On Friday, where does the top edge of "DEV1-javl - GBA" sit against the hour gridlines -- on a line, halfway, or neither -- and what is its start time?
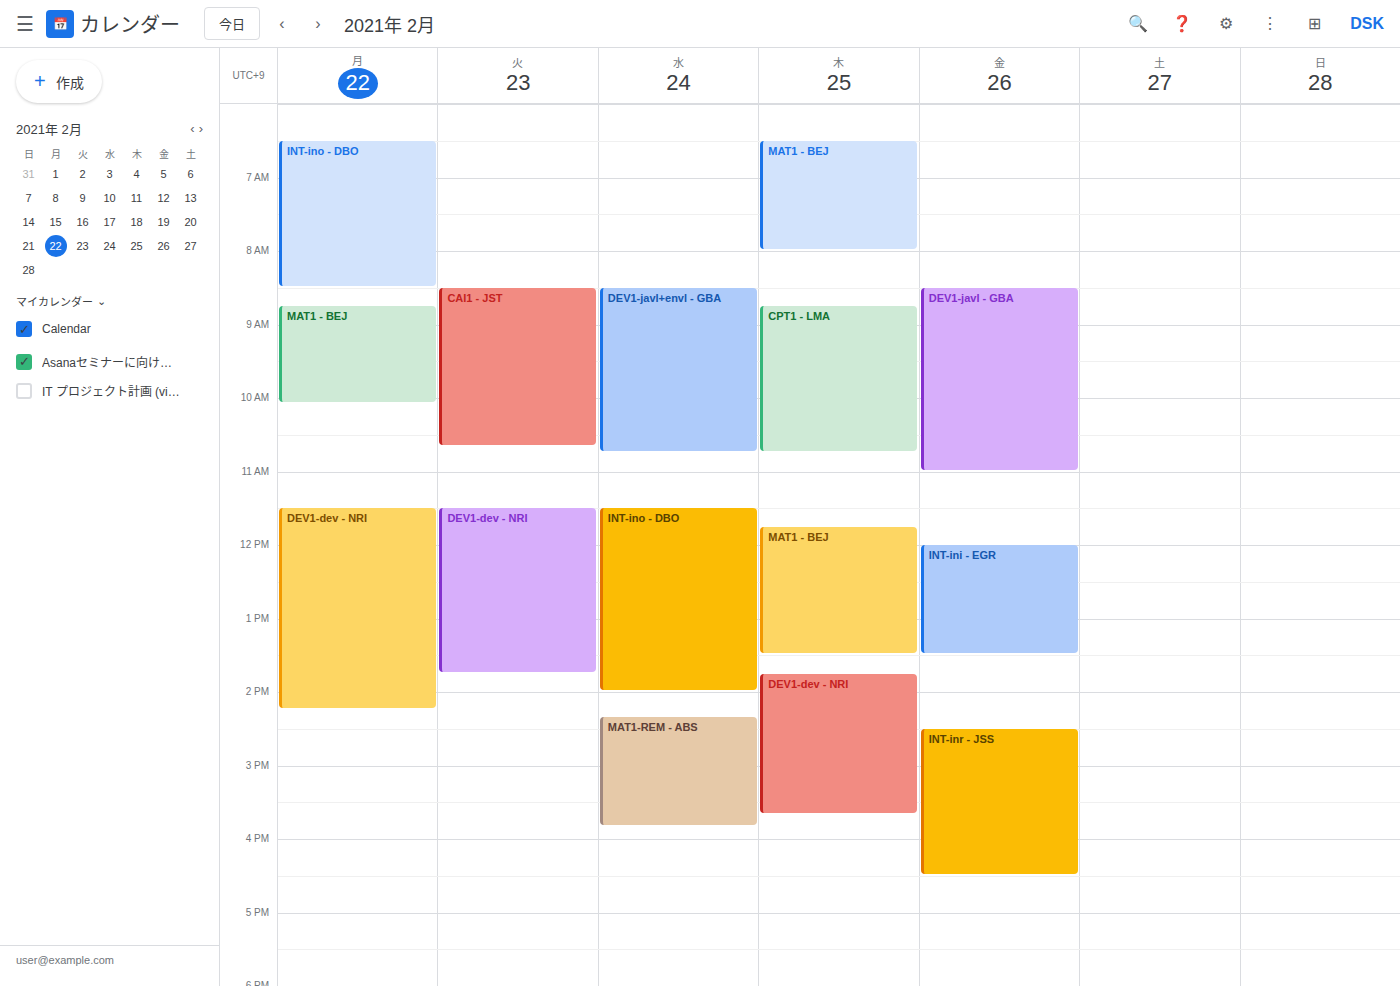
8:30 AM -- halfway between the 8 AM and 9 AM lines.